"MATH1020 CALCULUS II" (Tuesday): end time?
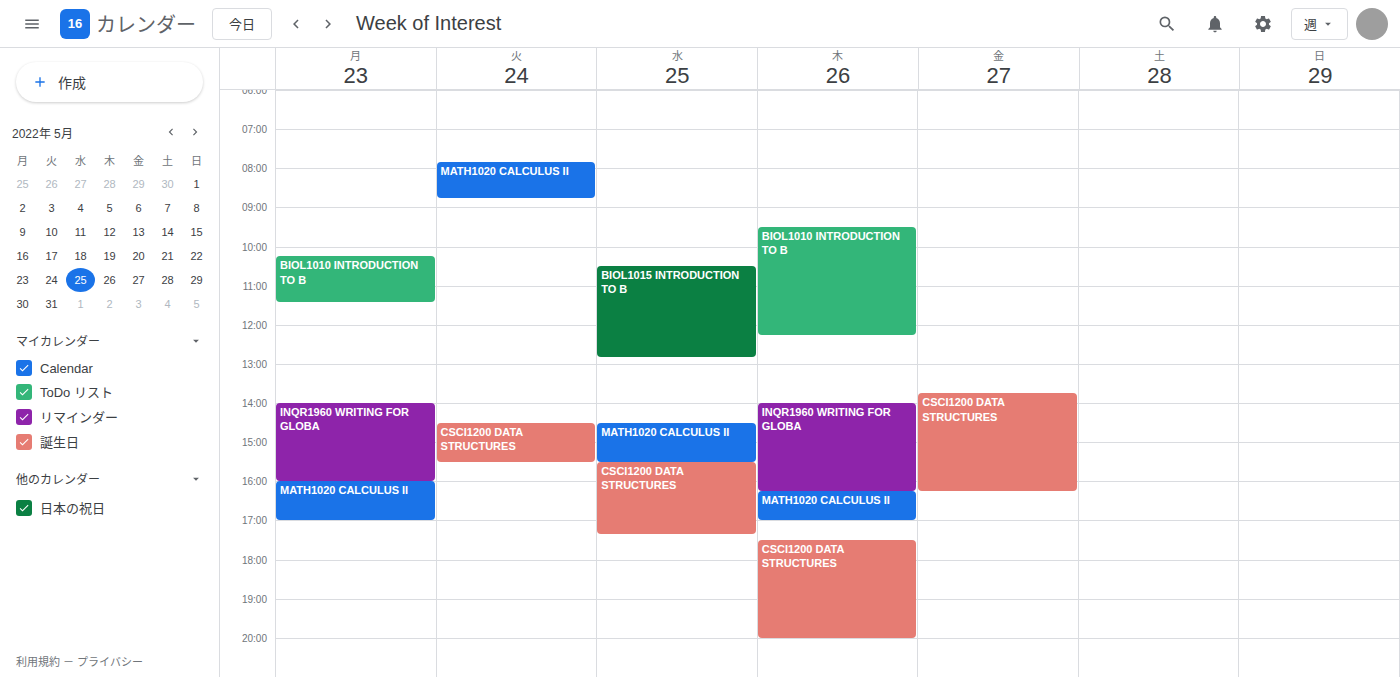
08:45